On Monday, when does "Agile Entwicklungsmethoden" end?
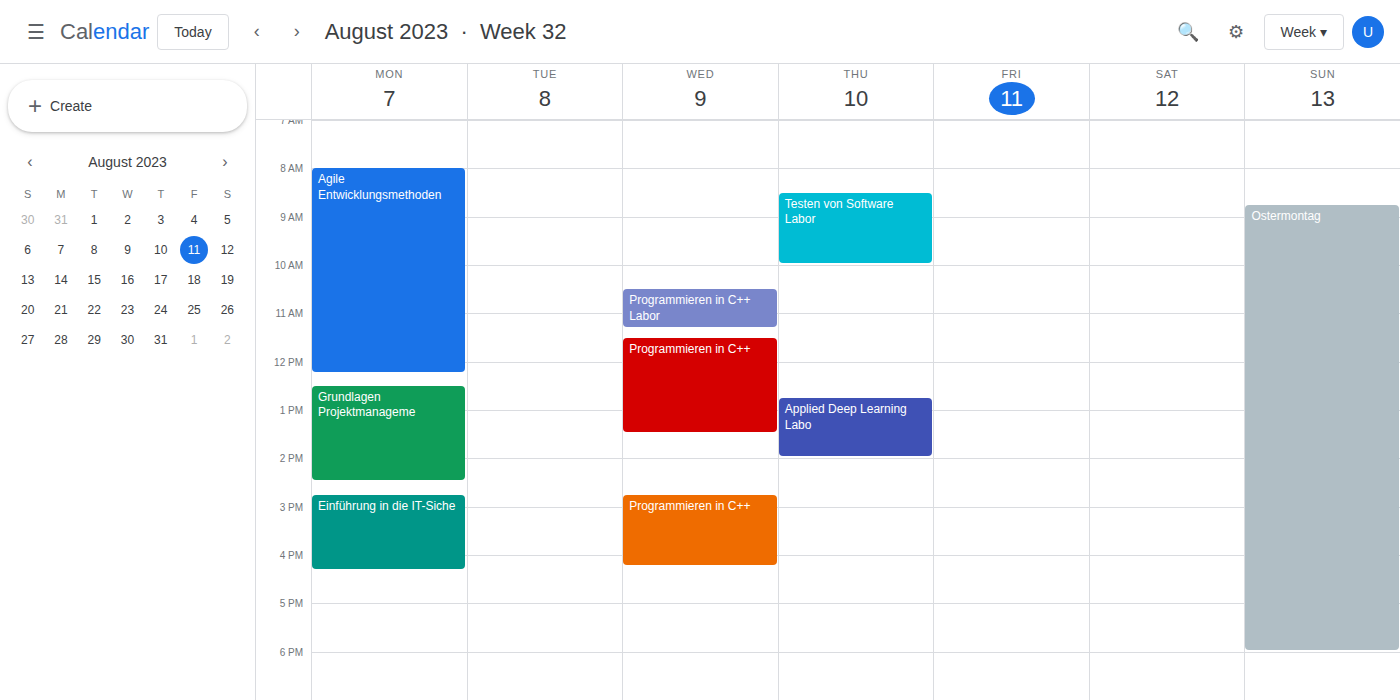
12:15